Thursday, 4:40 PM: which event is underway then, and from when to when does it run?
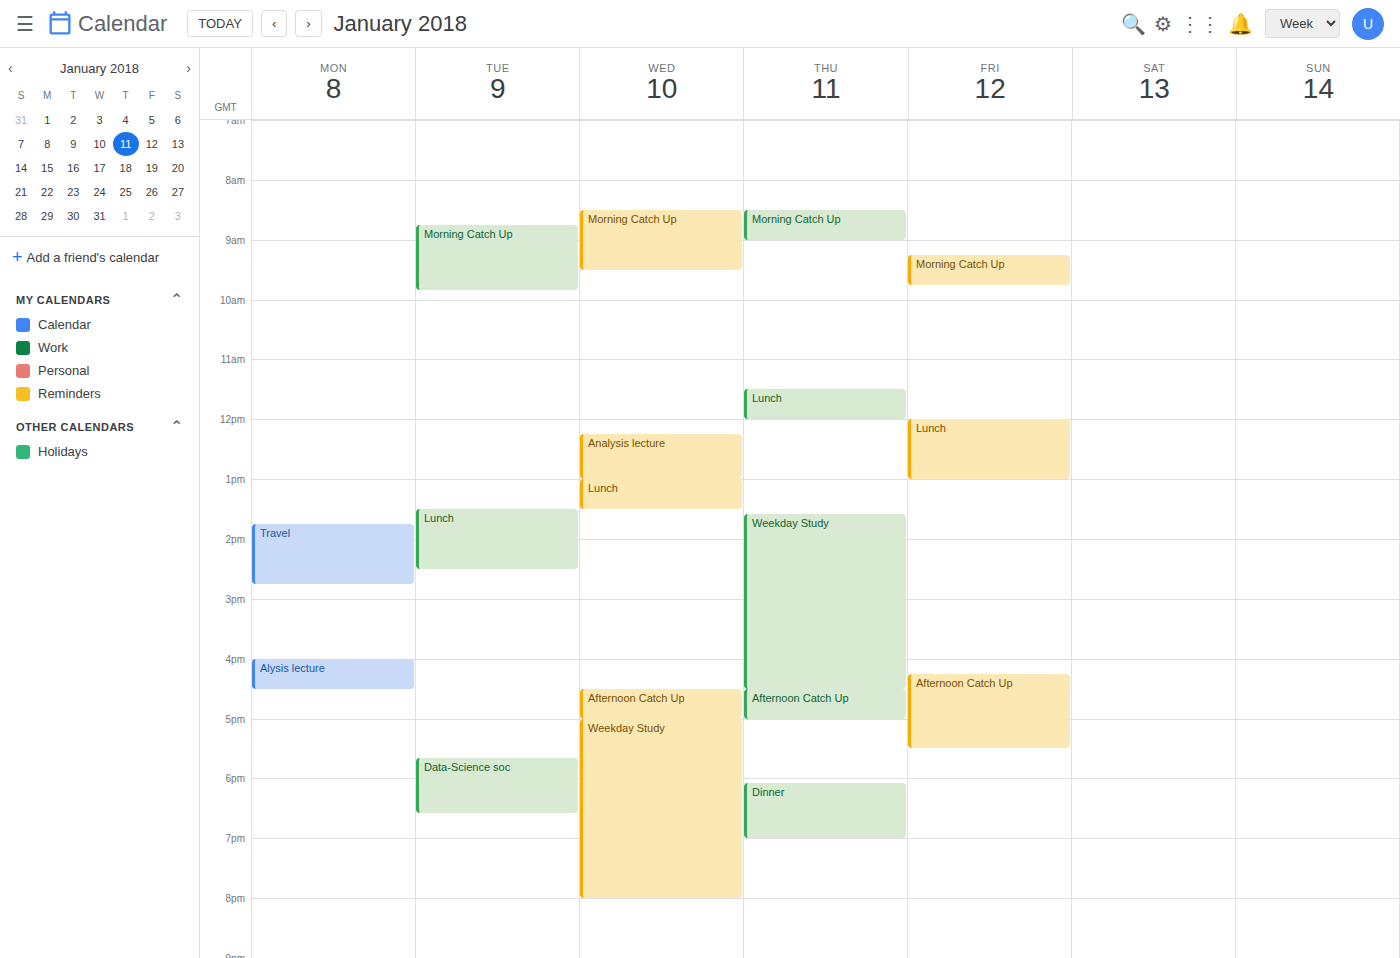
"Afternoon Catch Up", 4:30 PM to 5:00 PM